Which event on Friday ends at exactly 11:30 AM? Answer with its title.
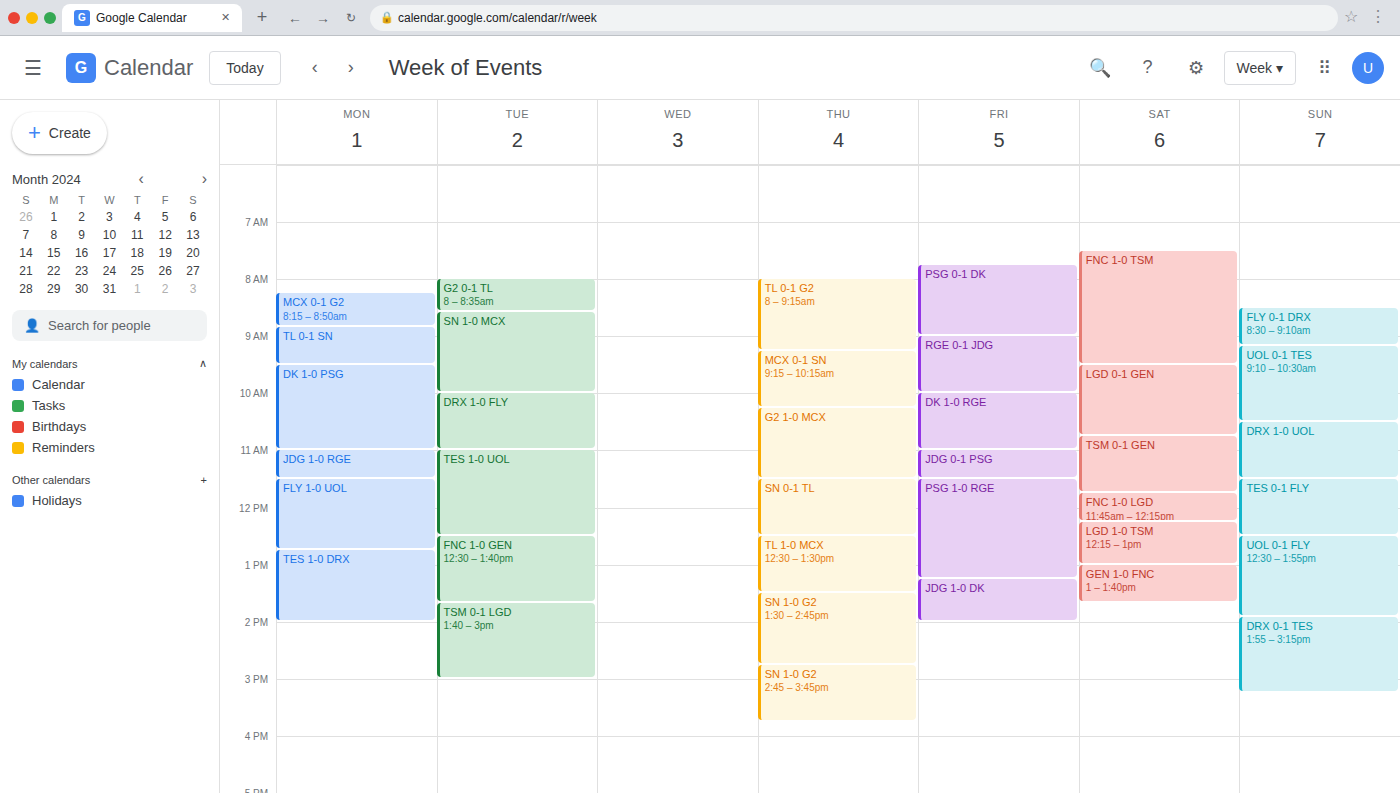
"JDG 0-1 PSG"